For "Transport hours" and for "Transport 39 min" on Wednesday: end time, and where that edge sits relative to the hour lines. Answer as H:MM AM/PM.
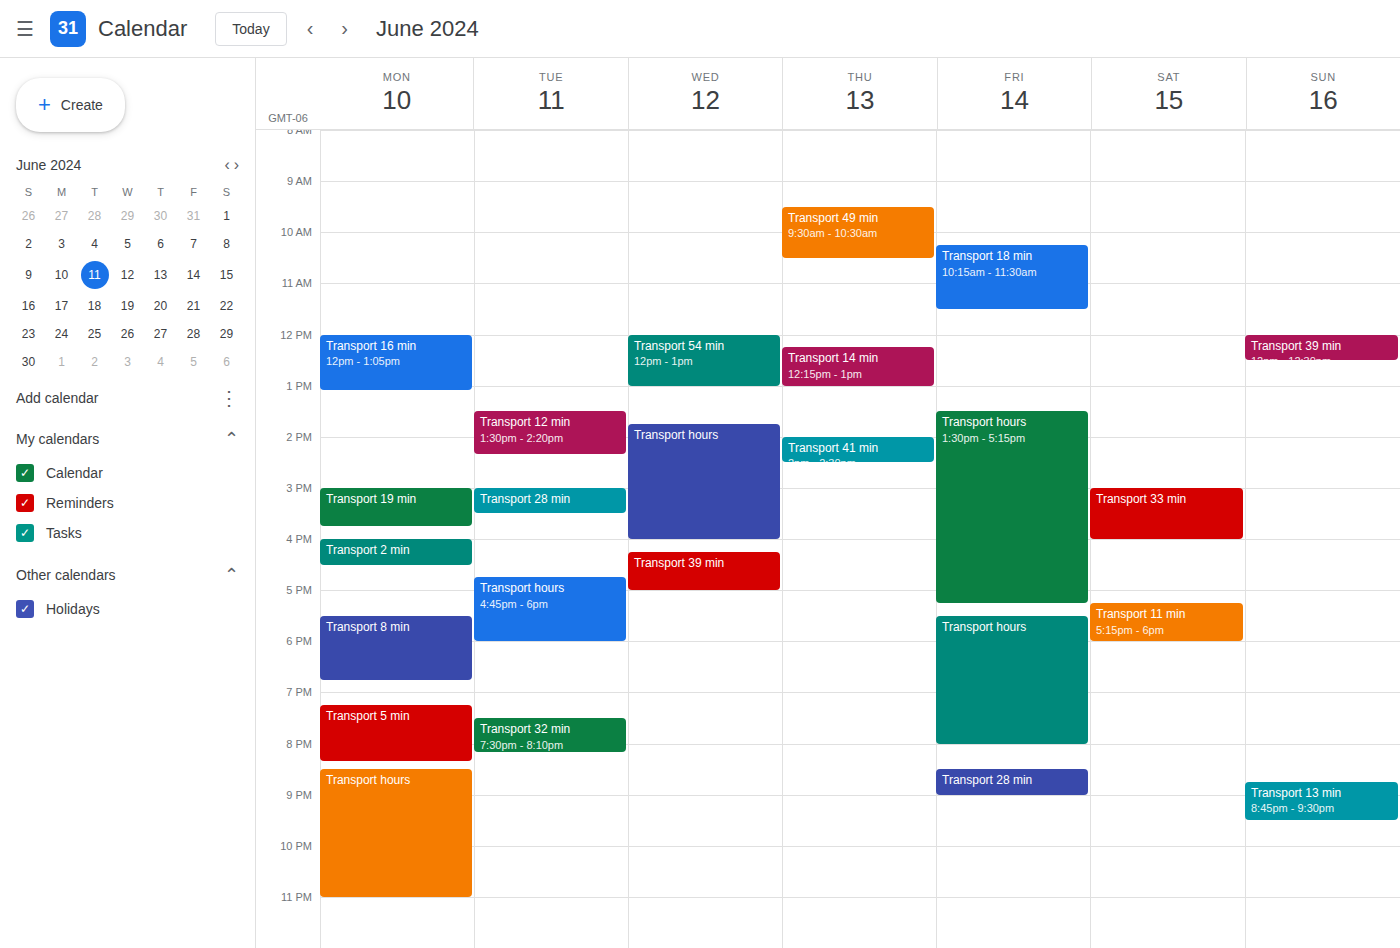
"Transport hours": 4:00 PM, exactly on the 4 PM line. "Transport 39 min": 5:00 PM, exactly on the 5 PM line.